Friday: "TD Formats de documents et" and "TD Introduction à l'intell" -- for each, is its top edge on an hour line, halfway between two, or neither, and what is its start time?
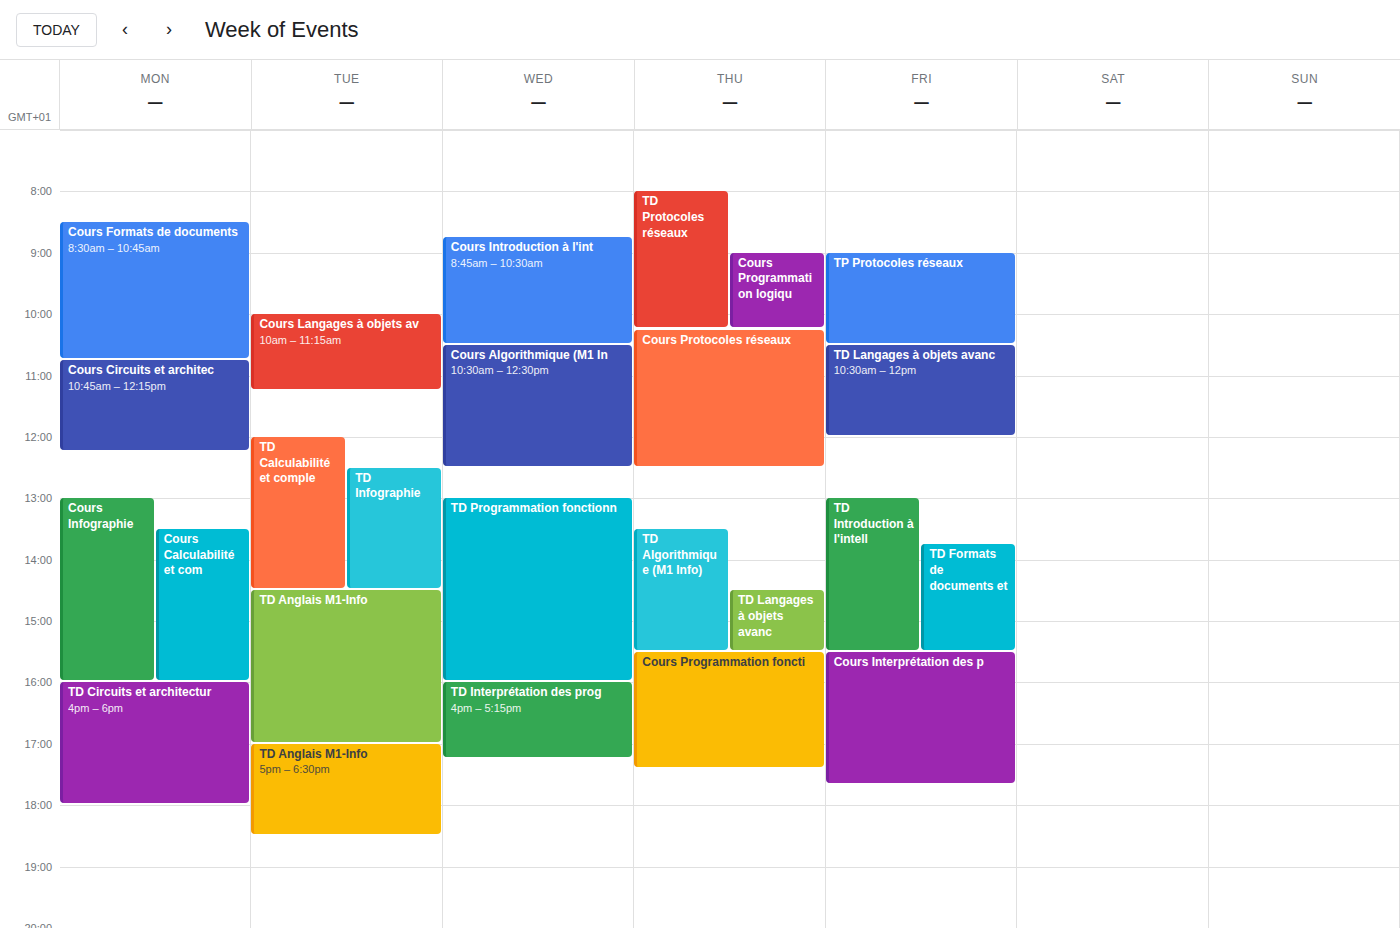
"TD Formats de documents et": 1:45 PM, neither: three quarters of the way from the 1 PM line to the 2 PM line. "TD Introduction à l'intell": 1:00 PM, exactly on the 1 PM line.